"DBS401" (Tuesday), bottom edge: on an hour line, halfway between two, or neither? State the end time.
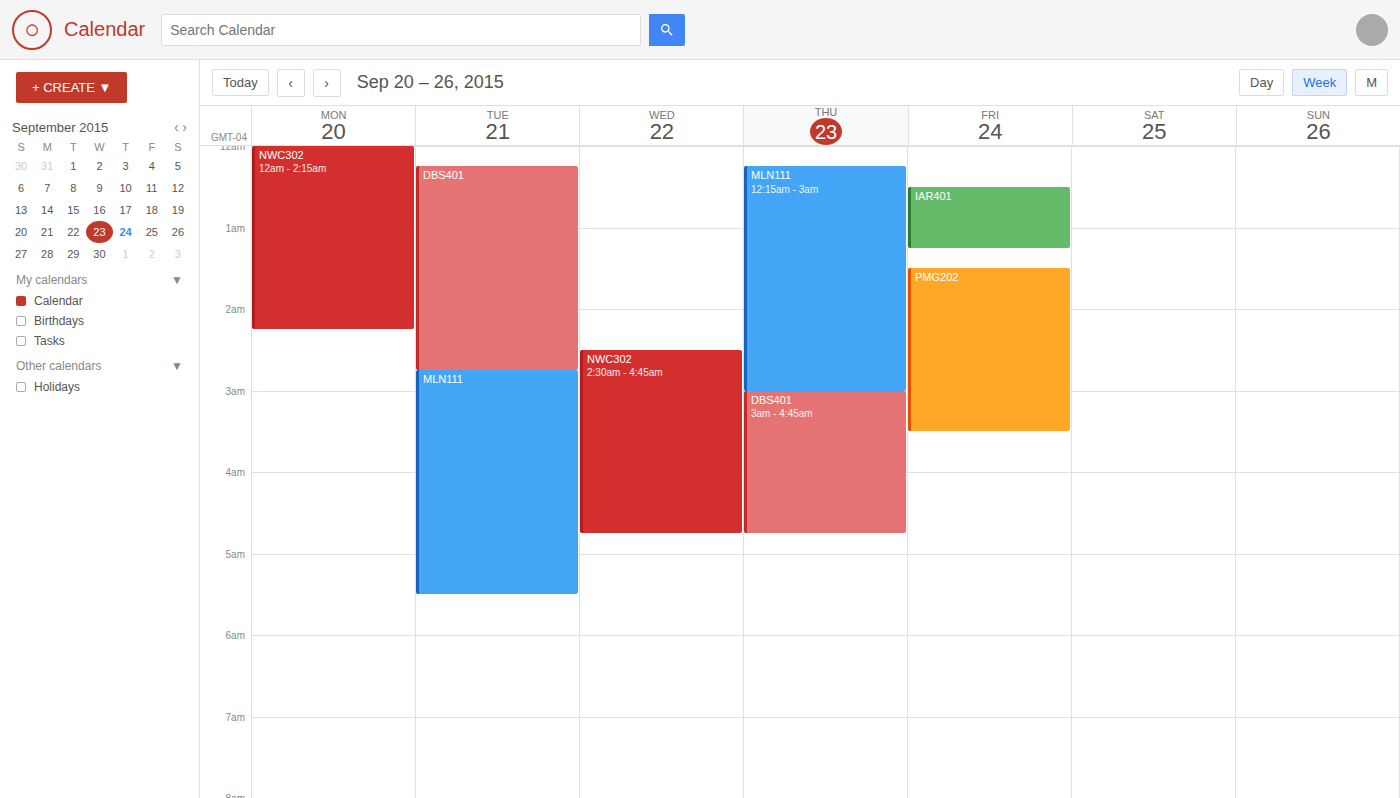
2:45 AM -- neither: three quarters of the way from the 2 AM line to the 3 AM line.